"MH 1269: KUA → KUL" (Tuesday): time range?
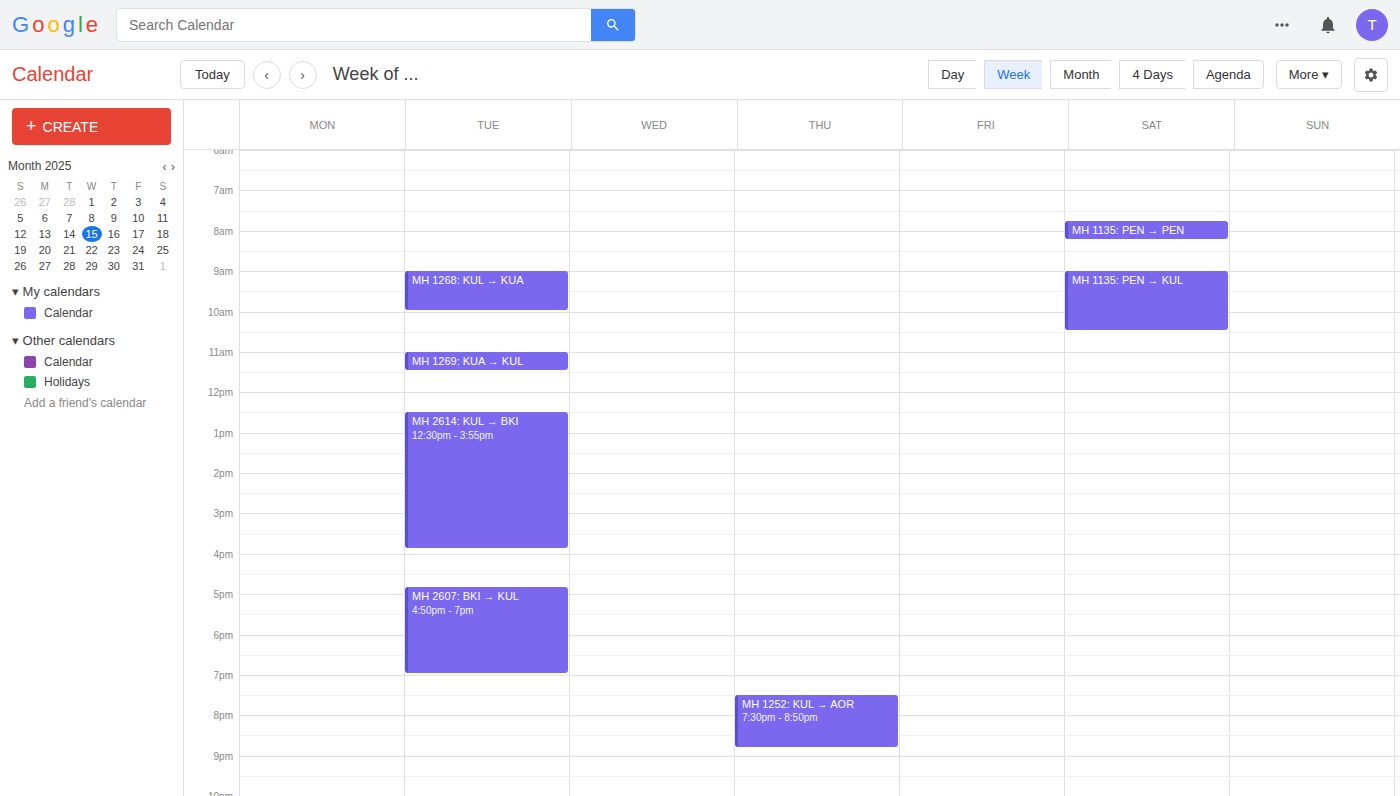
11:00 AM to 11:30 AM